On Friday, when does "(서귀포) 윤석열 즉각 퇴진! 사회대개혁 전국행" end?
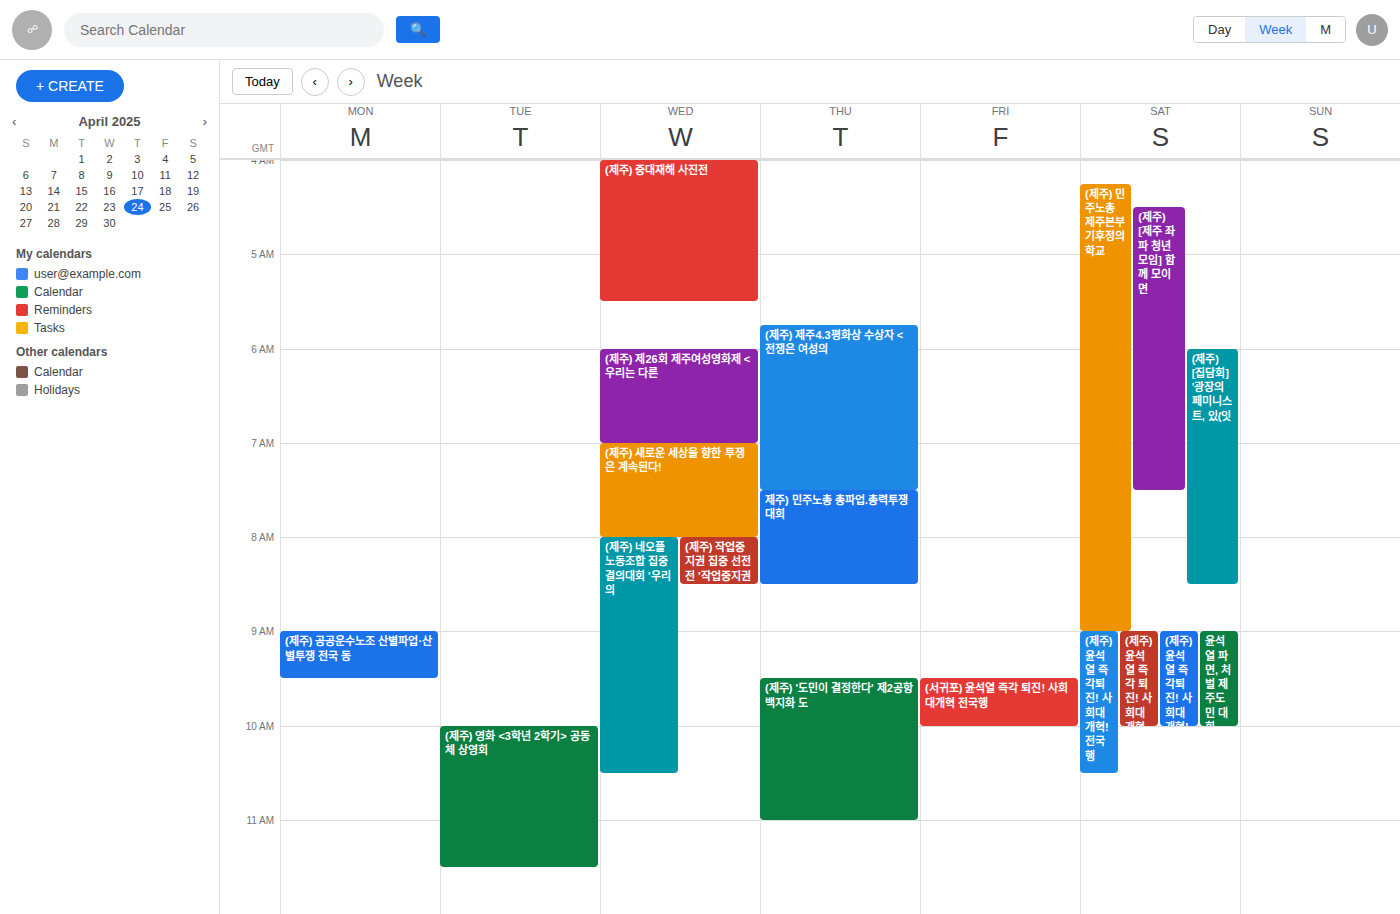
10:00 AM